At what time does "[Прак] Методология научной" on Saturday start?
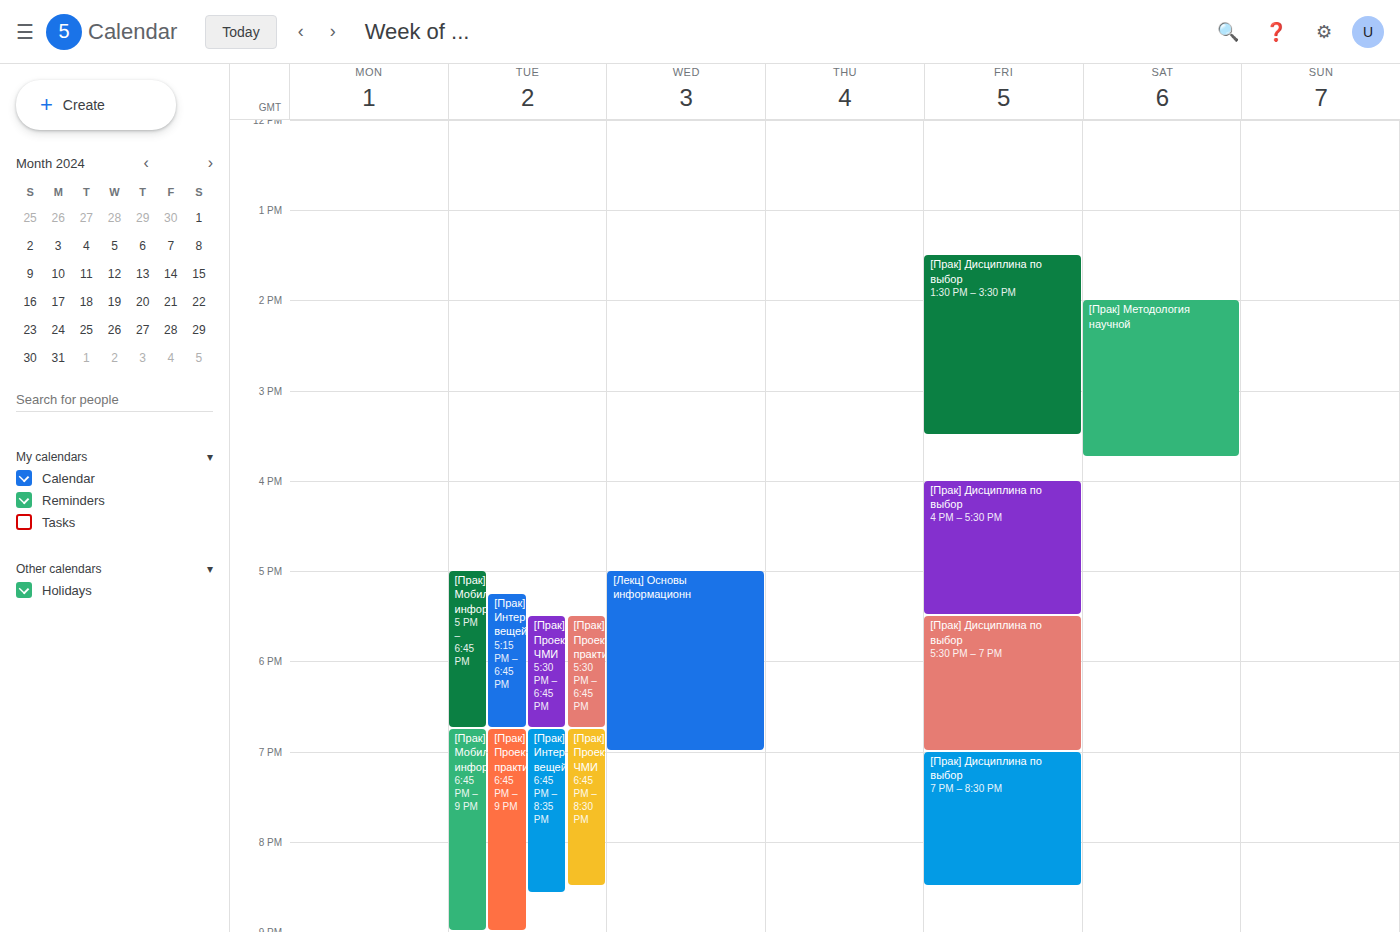
2:00 PM